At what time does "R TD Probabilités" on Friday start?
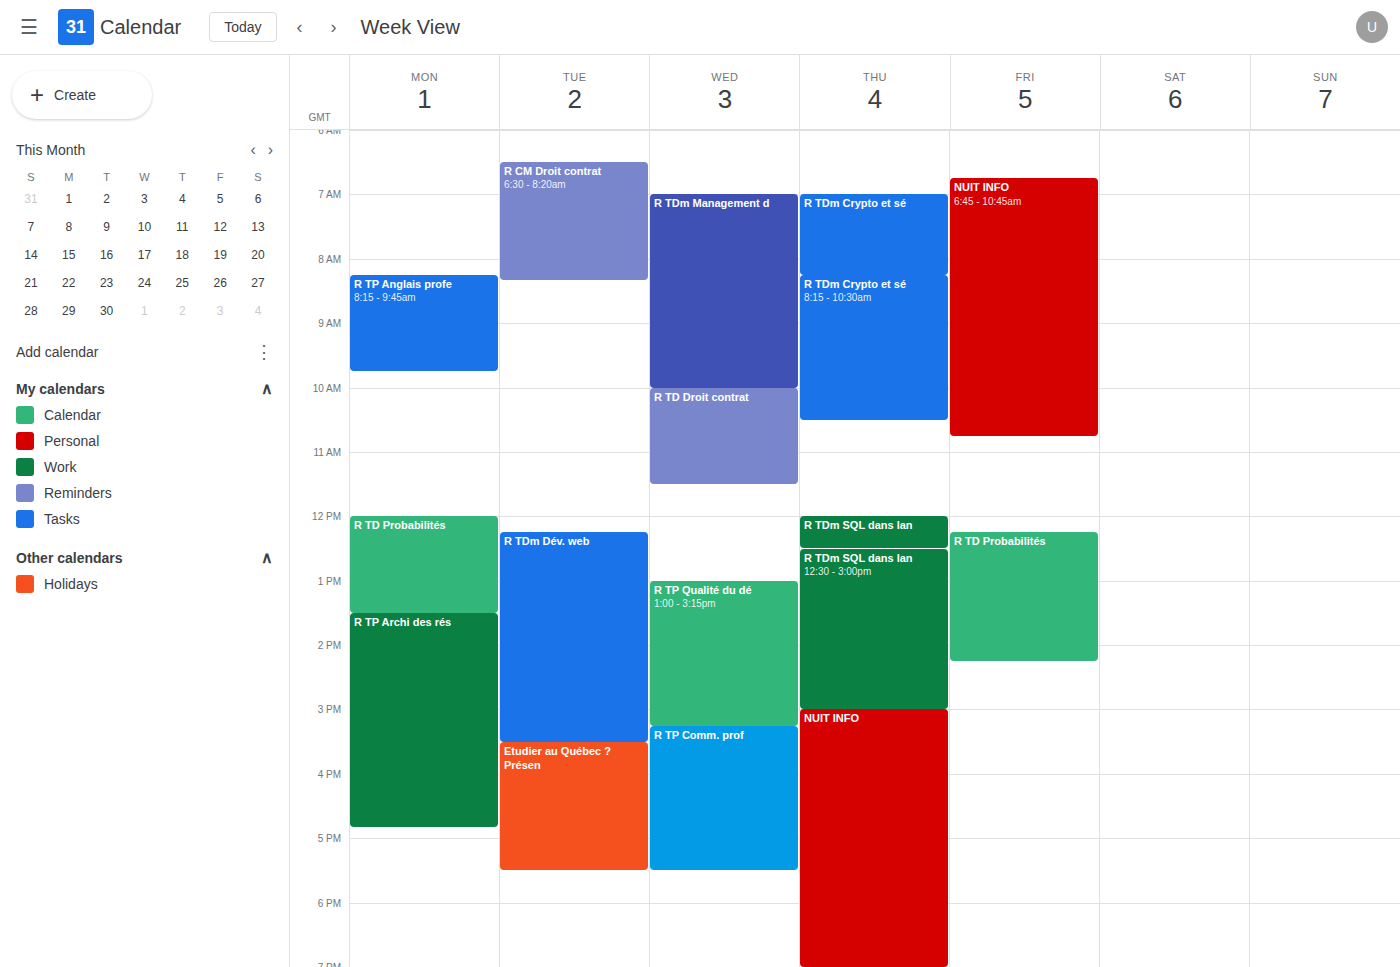
12:15 PM